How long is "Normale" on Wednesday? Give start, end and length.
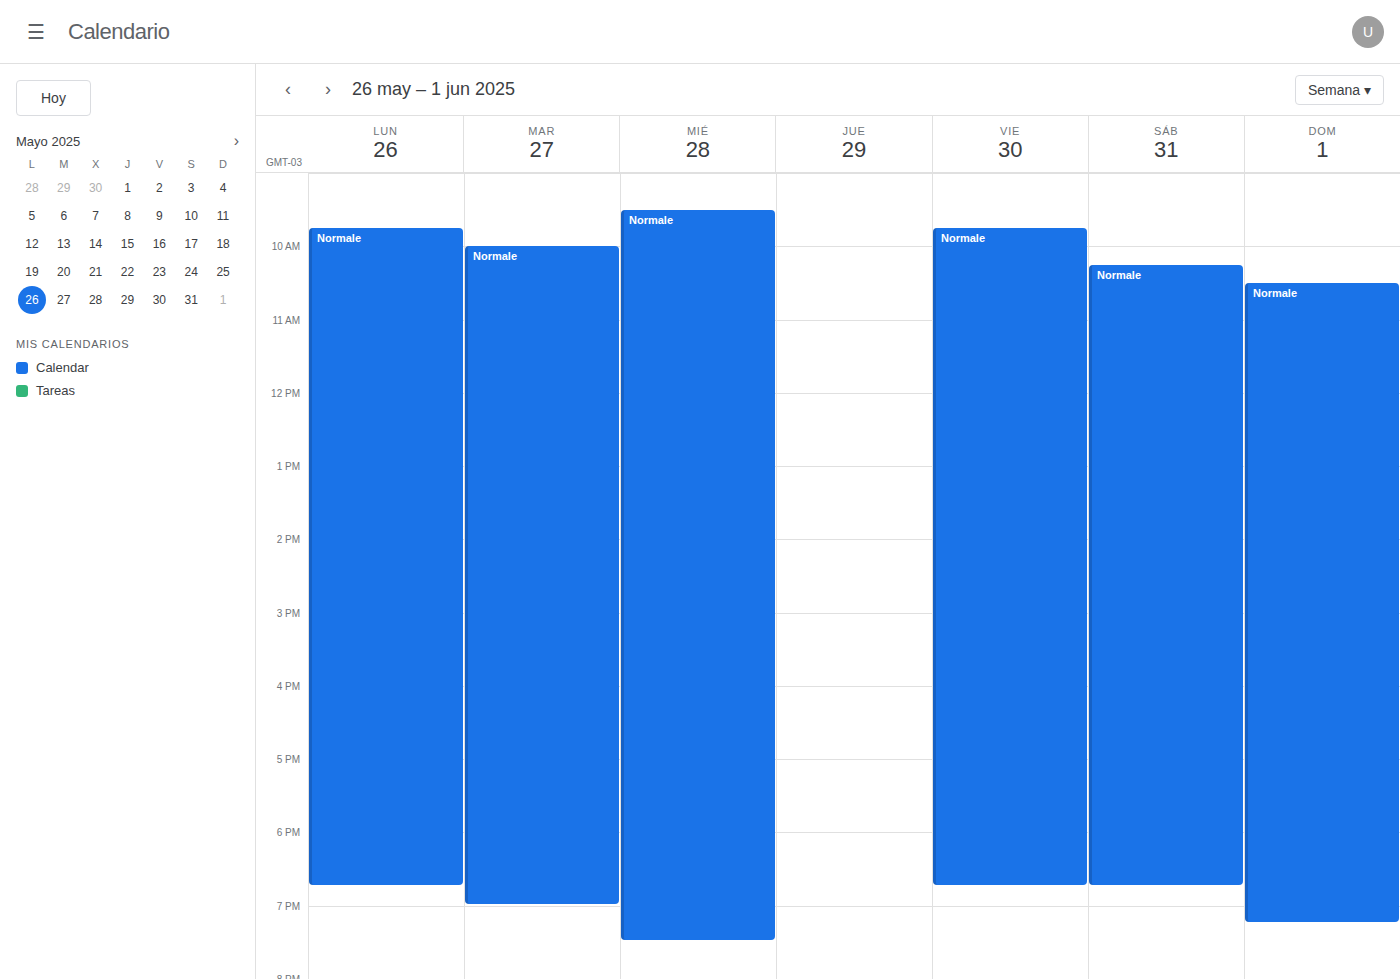
9:30 AM to 7:30 PM, 10 hours